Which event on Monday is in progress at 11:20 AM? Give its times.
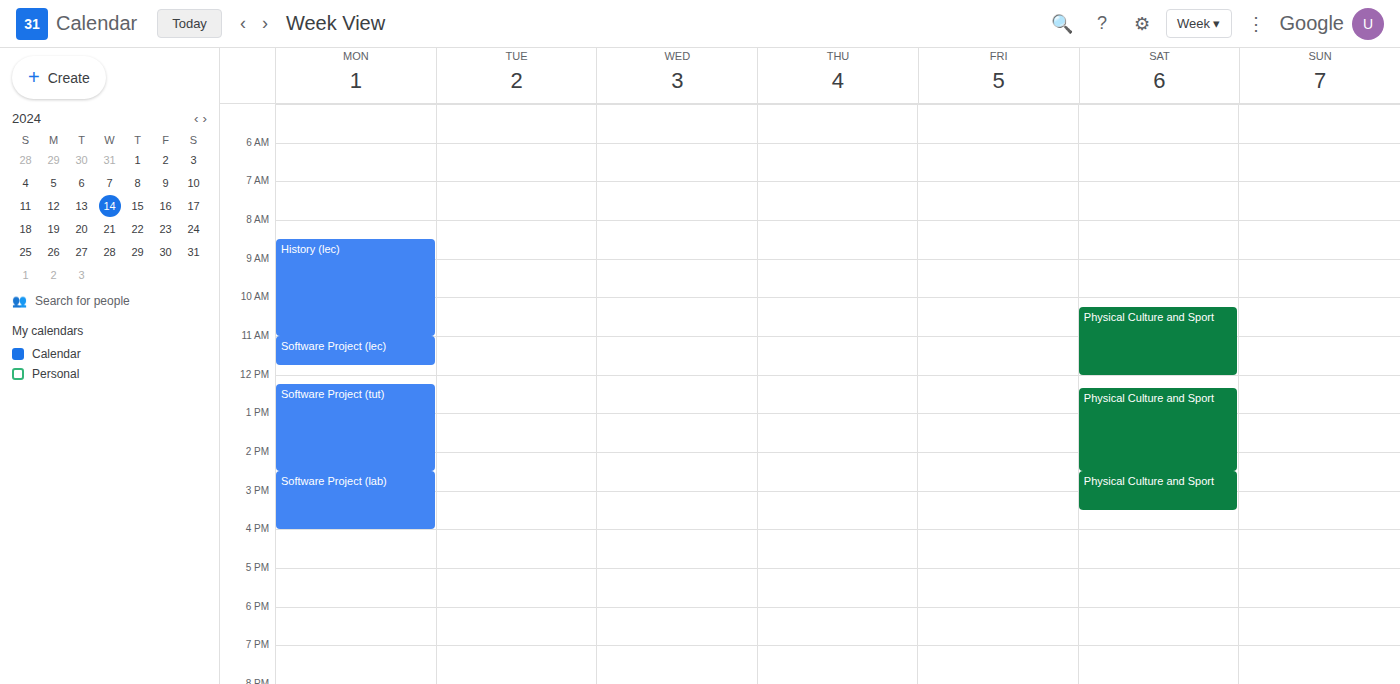
"Software Project (lec)", 11:00 AM to 11:45 AM